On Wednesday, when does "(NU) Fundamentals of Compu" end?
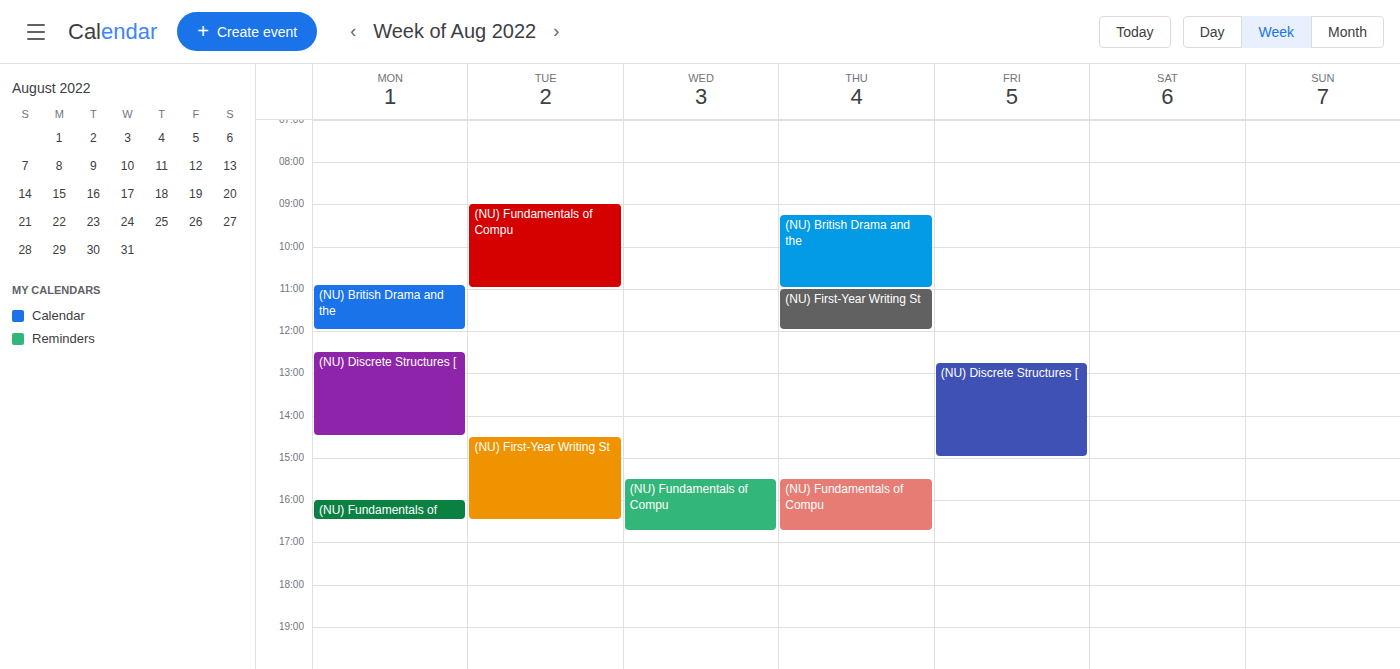
4:45 PM